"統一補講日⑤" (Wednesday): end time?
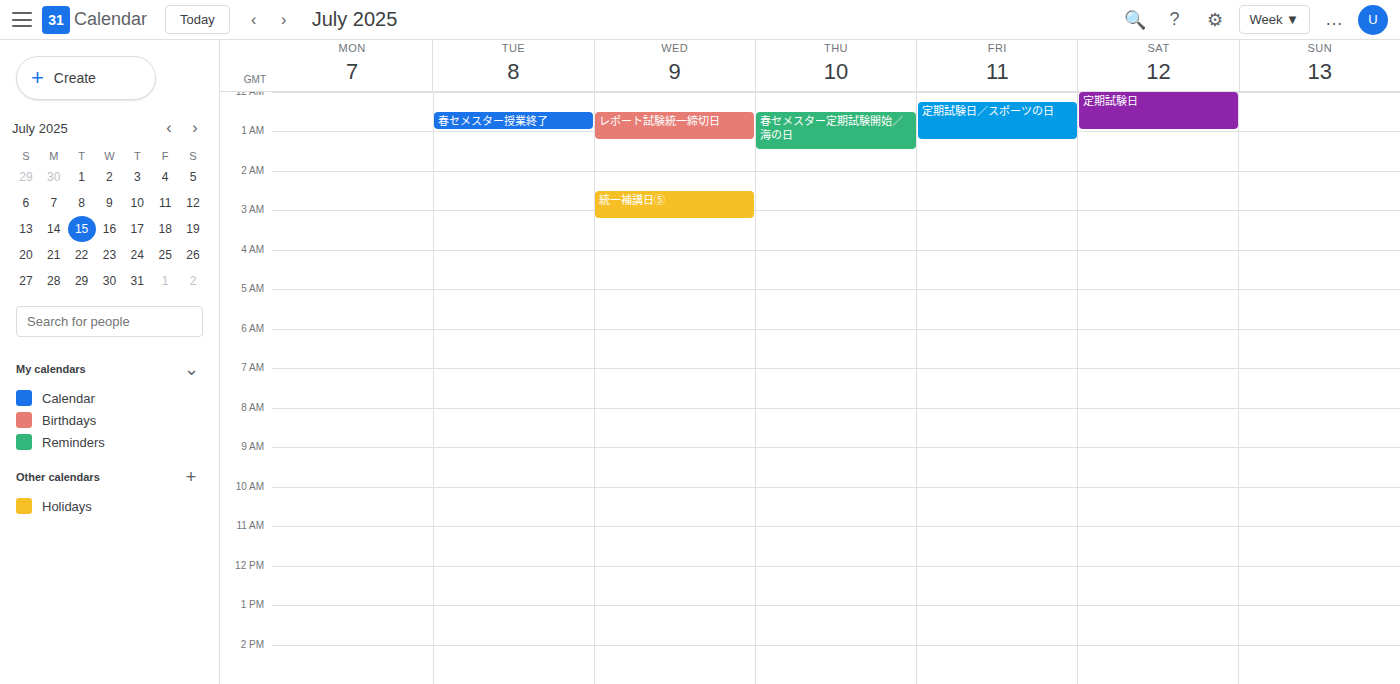
03:15